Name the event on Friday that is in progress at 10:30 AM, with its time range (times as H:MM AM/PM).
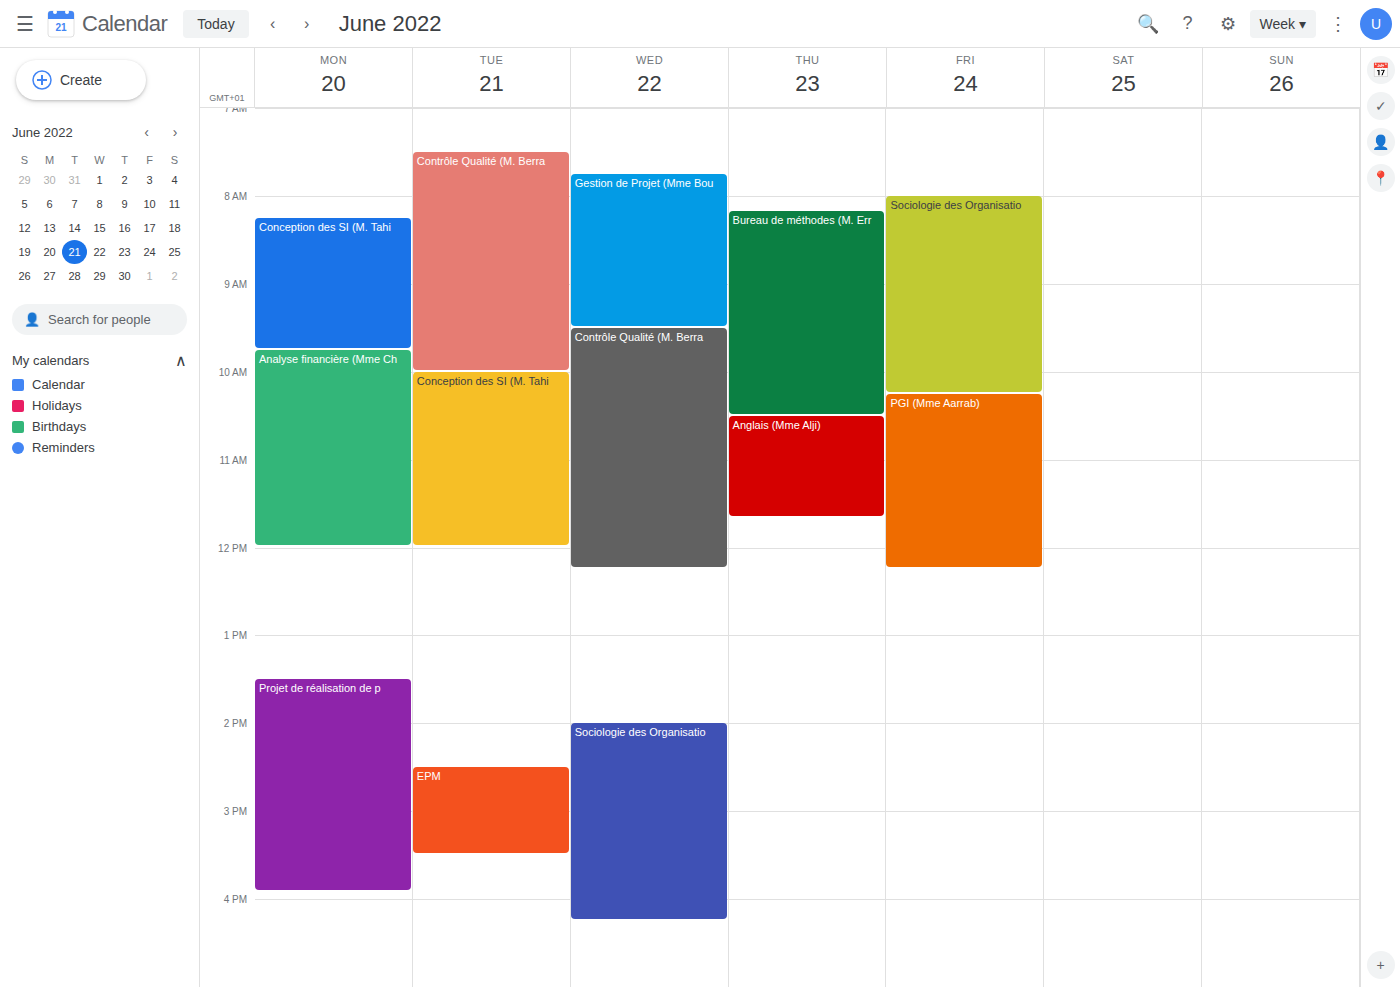
"PGI (Mme Aarrab)", 10:15 AM to 12:15 PM